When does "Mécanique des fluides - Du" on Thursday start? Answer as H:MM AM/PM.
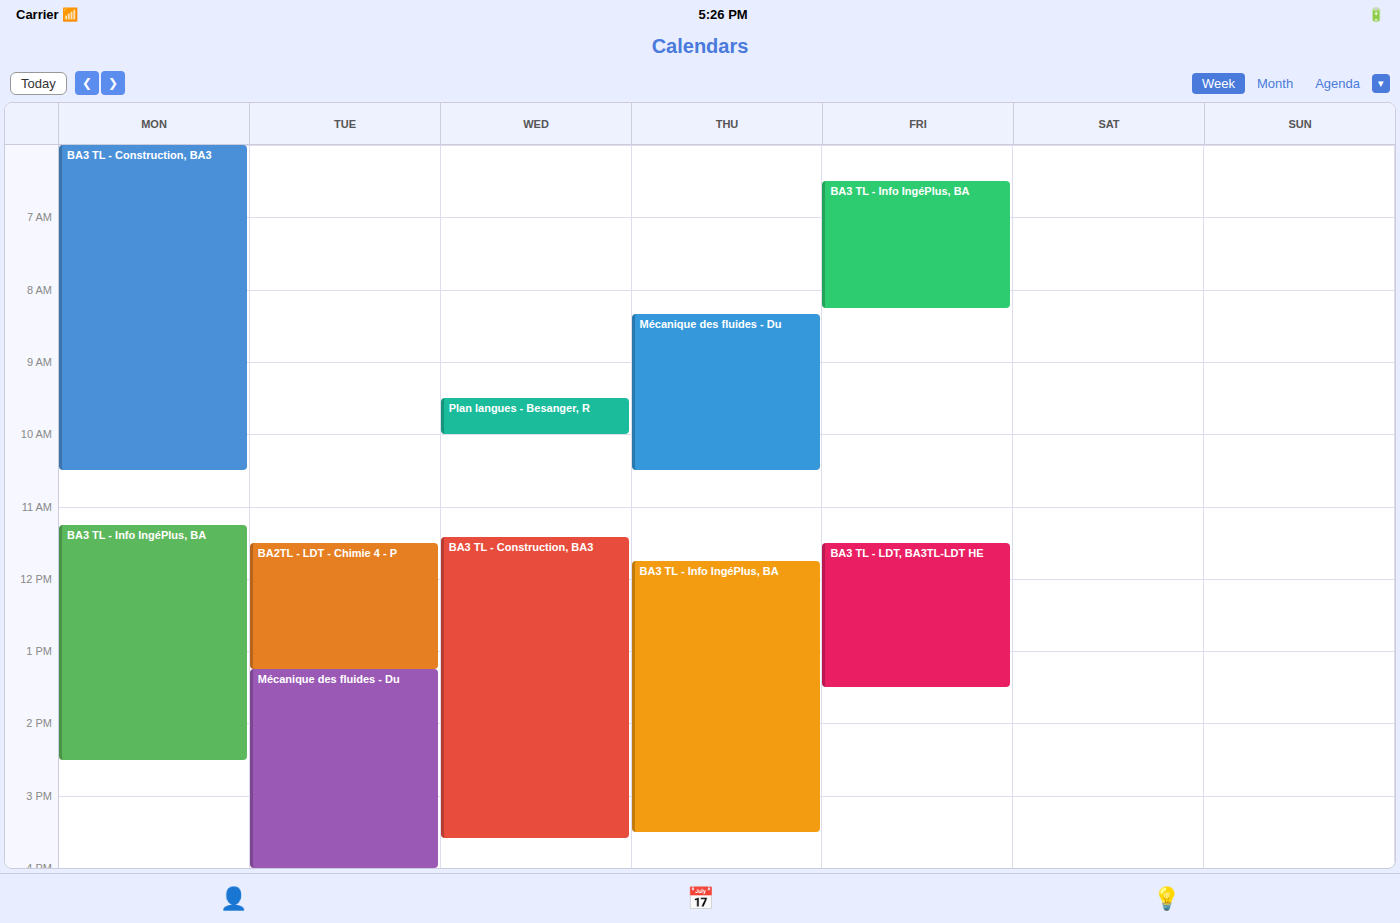
8:20 AM